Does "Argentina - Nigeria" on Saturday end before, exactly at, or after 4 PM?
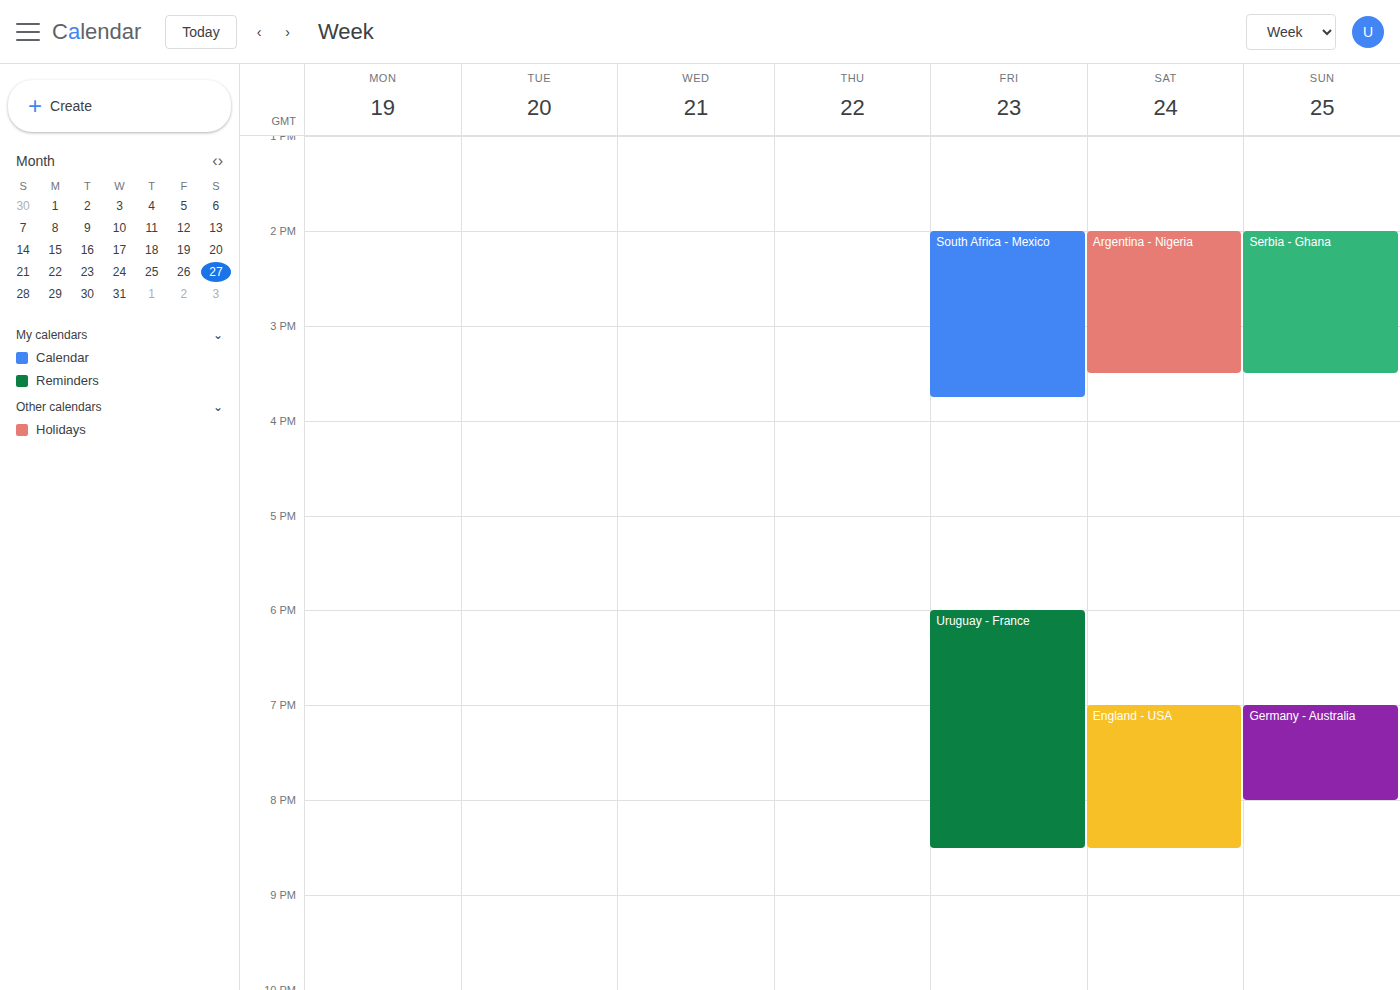
3:30 PM -- before 4 PM, 30 minutes above the 4 PM line.